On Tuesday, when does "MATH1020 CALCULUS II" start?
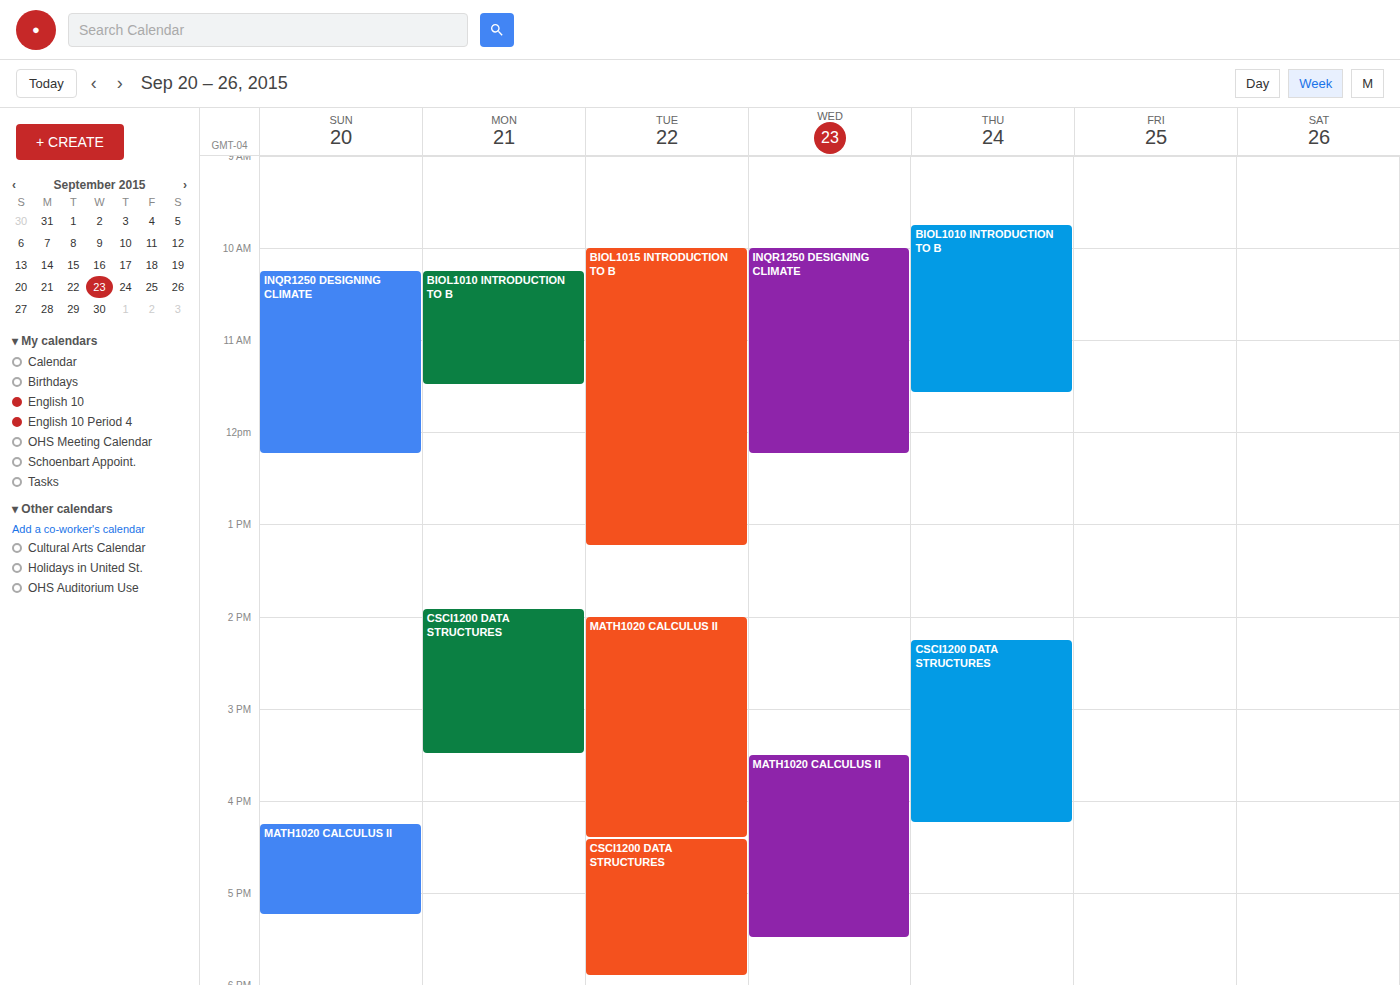
2:00 PM